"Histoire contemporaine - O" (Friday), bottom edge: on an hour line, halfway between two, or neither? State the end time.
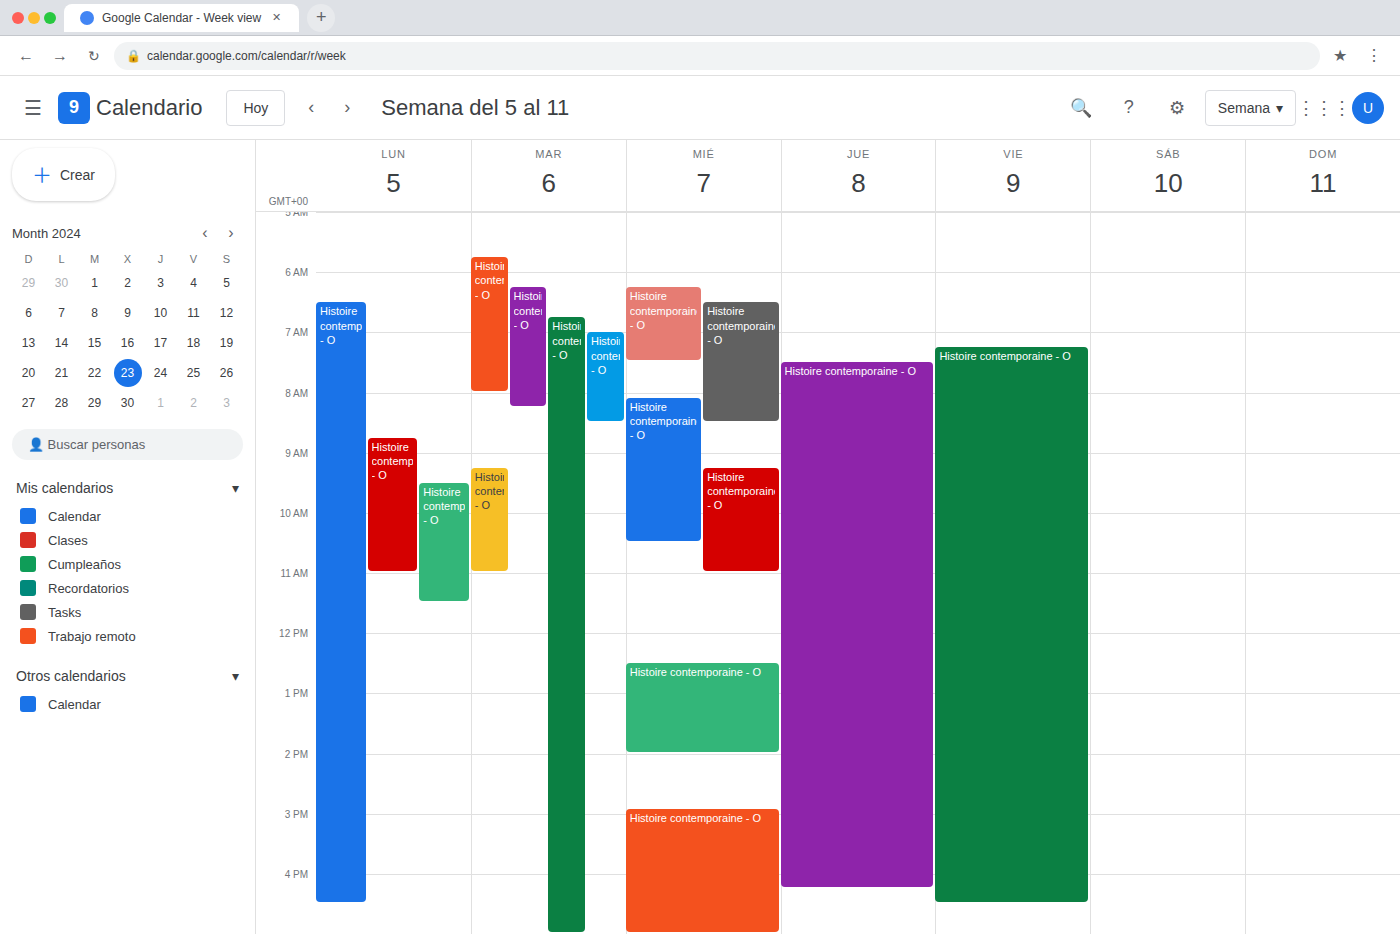
4:30 PM -- halfway between the 4 PM and 5 PM lines.